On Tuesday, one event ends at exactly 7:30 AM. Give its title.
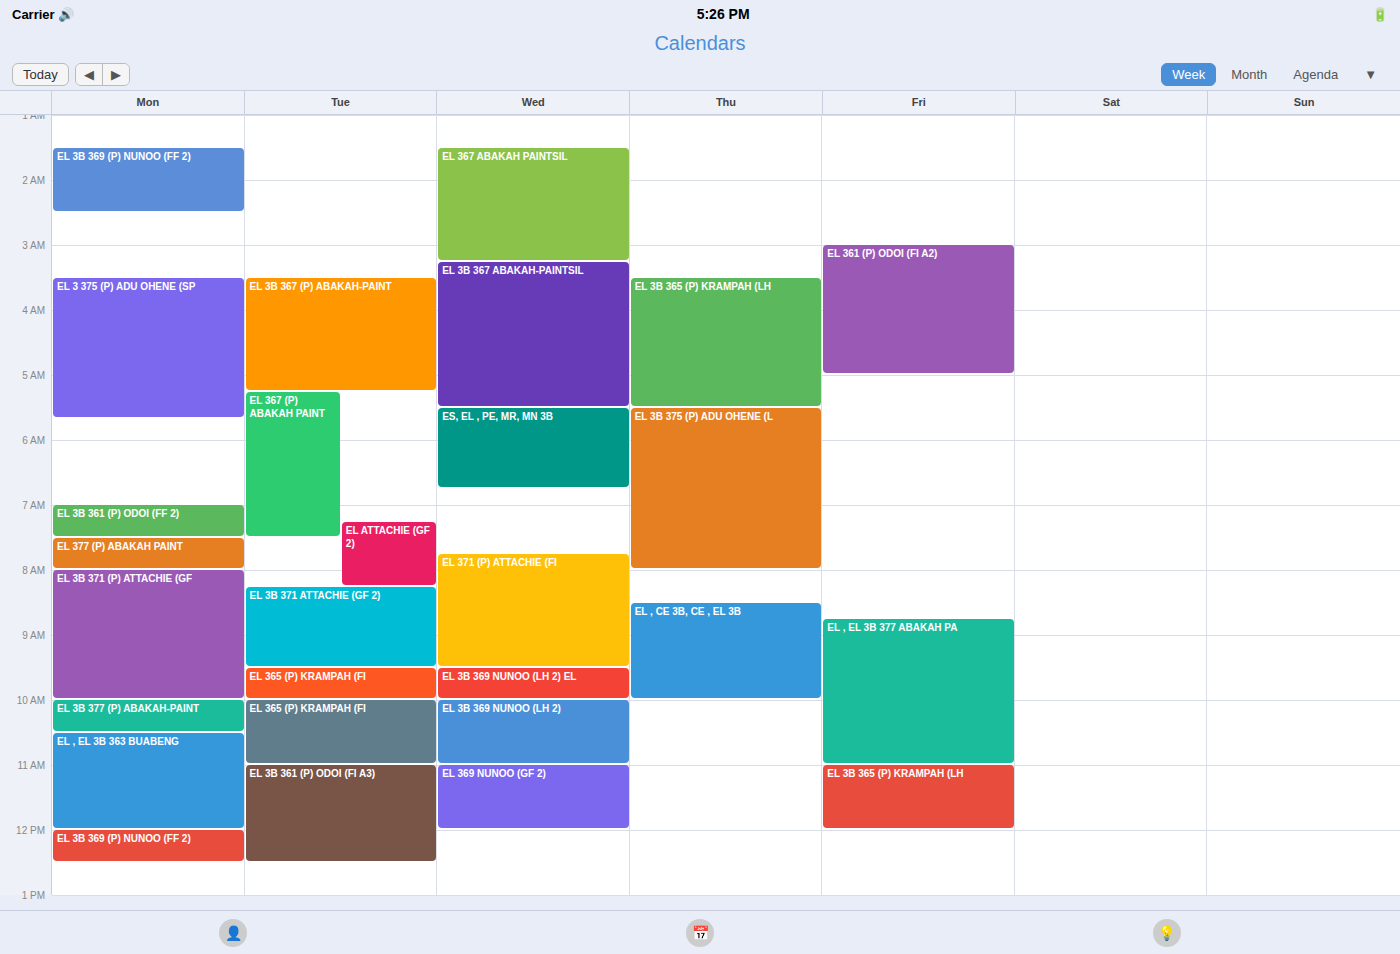
"EL 367 (P) ABAKAH PAINT"